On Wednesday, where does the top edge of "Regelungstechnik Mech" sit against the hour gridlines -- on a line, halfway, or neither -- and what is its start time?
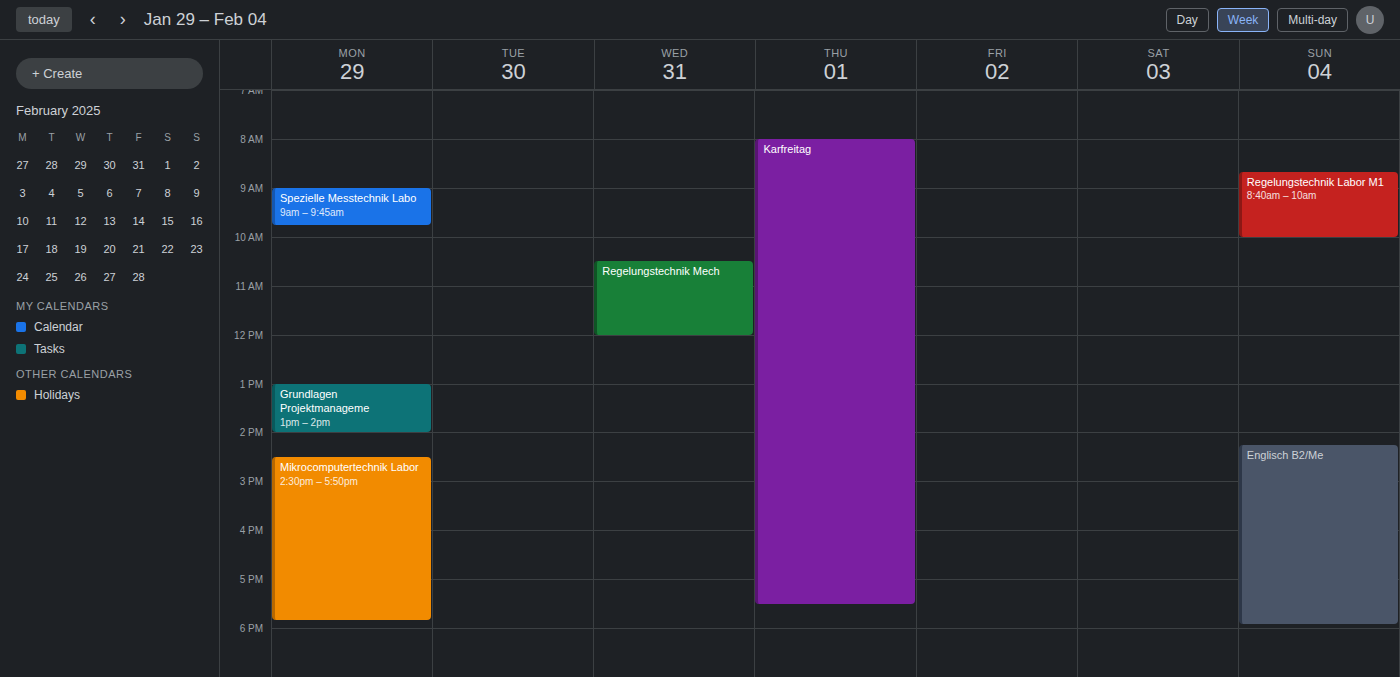
10:30 AM -- halfway between the 10 AM and 11 AM lines.